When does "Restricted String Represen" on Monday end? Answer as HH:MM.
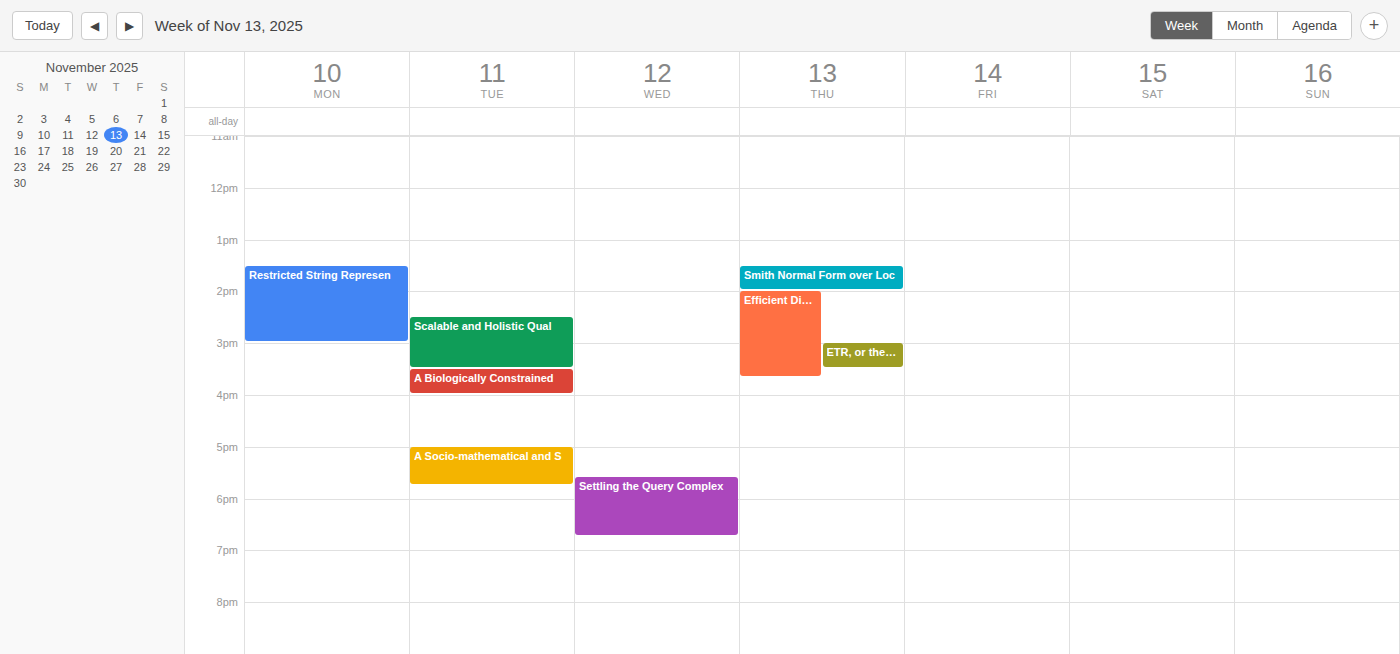
15:00